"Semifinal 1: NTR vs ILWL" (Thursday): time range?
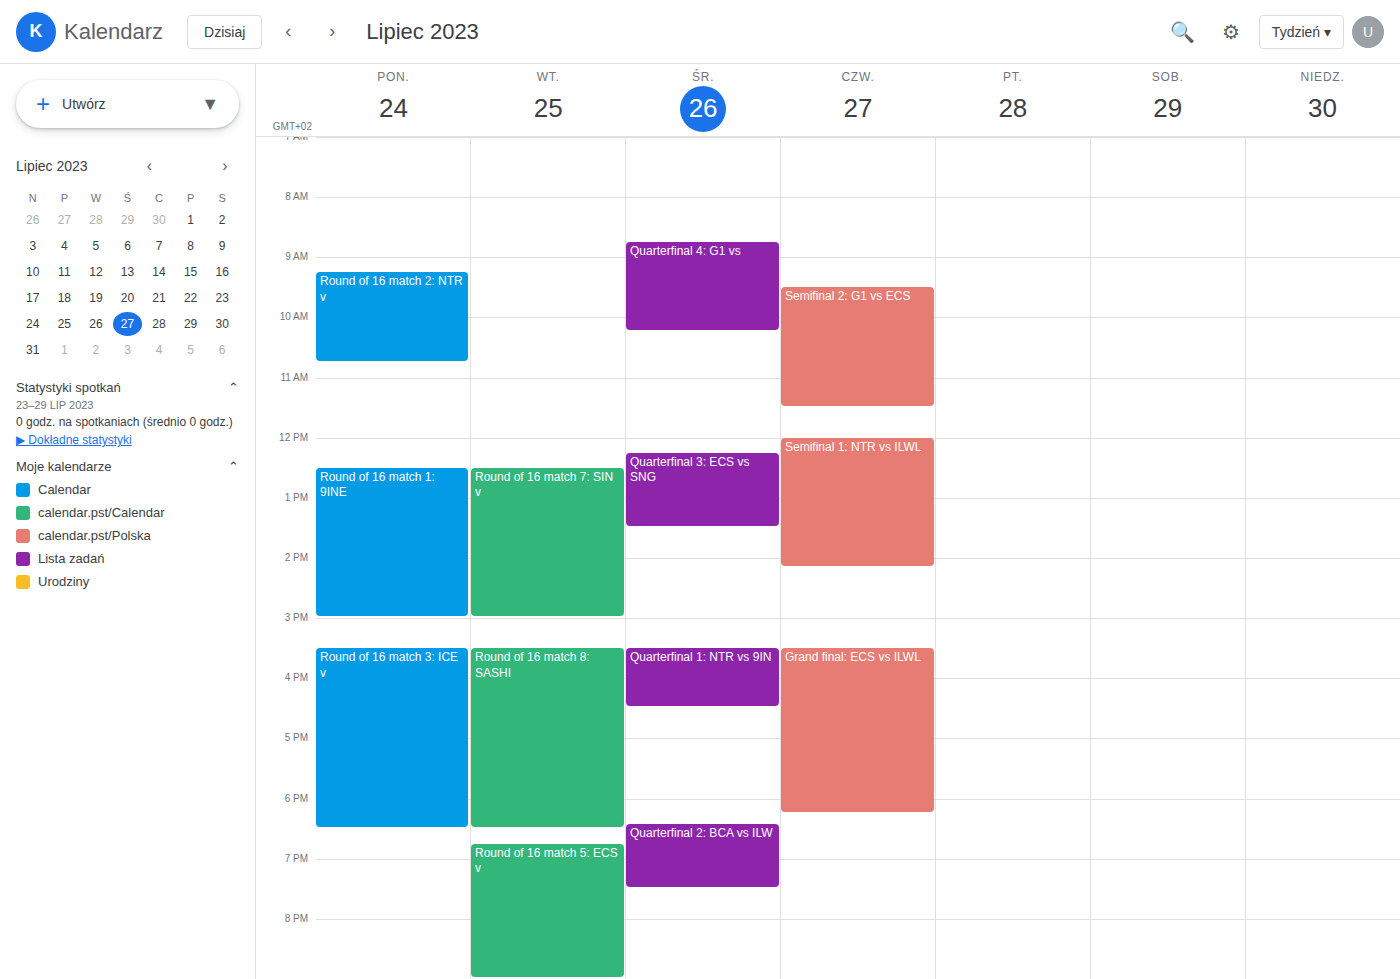
12:00 PM to 2:10 PM